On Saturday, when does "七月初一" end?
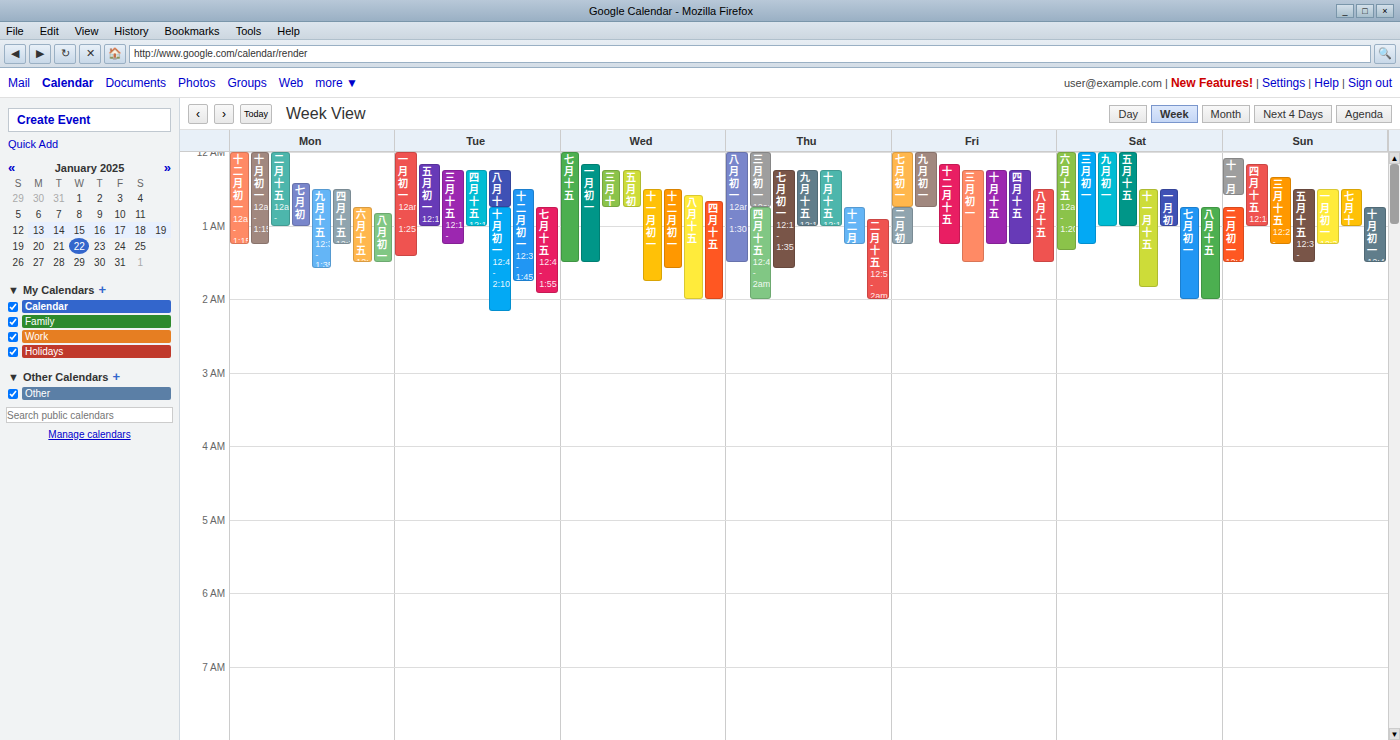
2:00 AM